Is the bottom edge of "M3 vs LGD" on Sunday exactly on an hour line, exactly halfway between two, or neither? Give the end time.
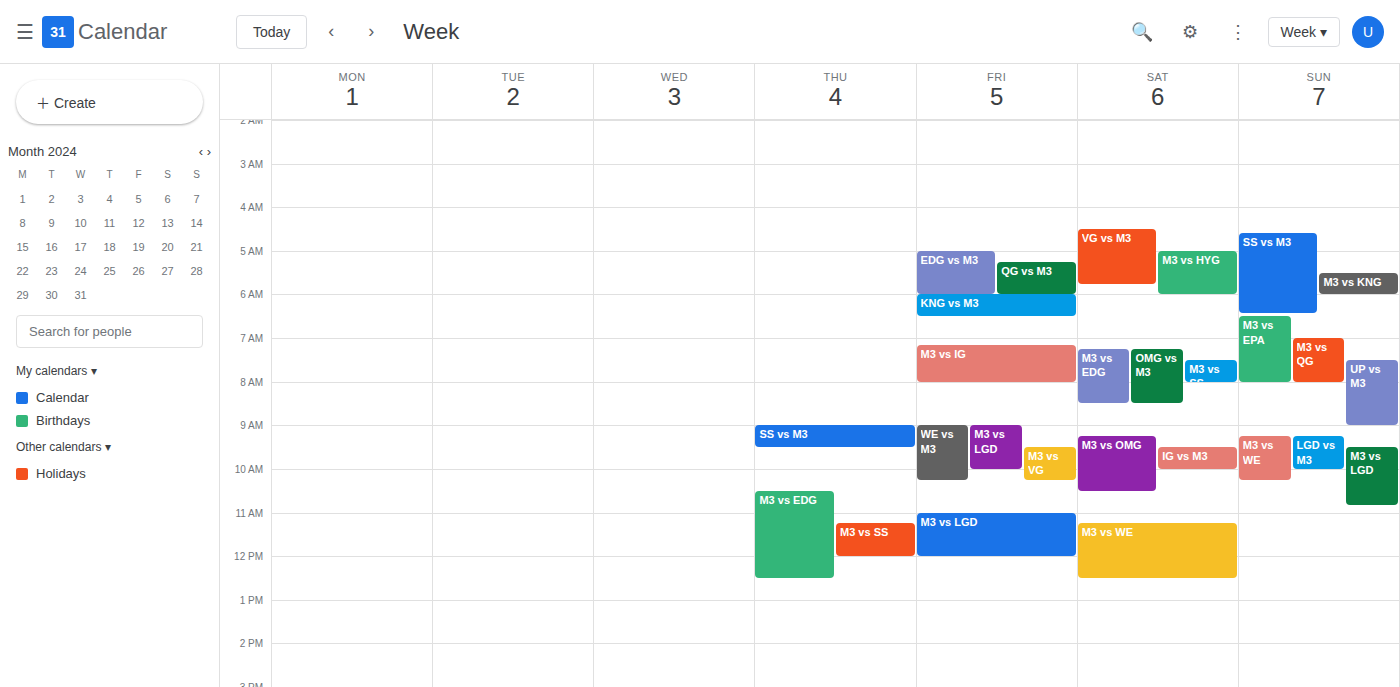
10:50 AM -- neither: 50 minutes below the 10 AM line and 10 minutes above the 11 AM line.